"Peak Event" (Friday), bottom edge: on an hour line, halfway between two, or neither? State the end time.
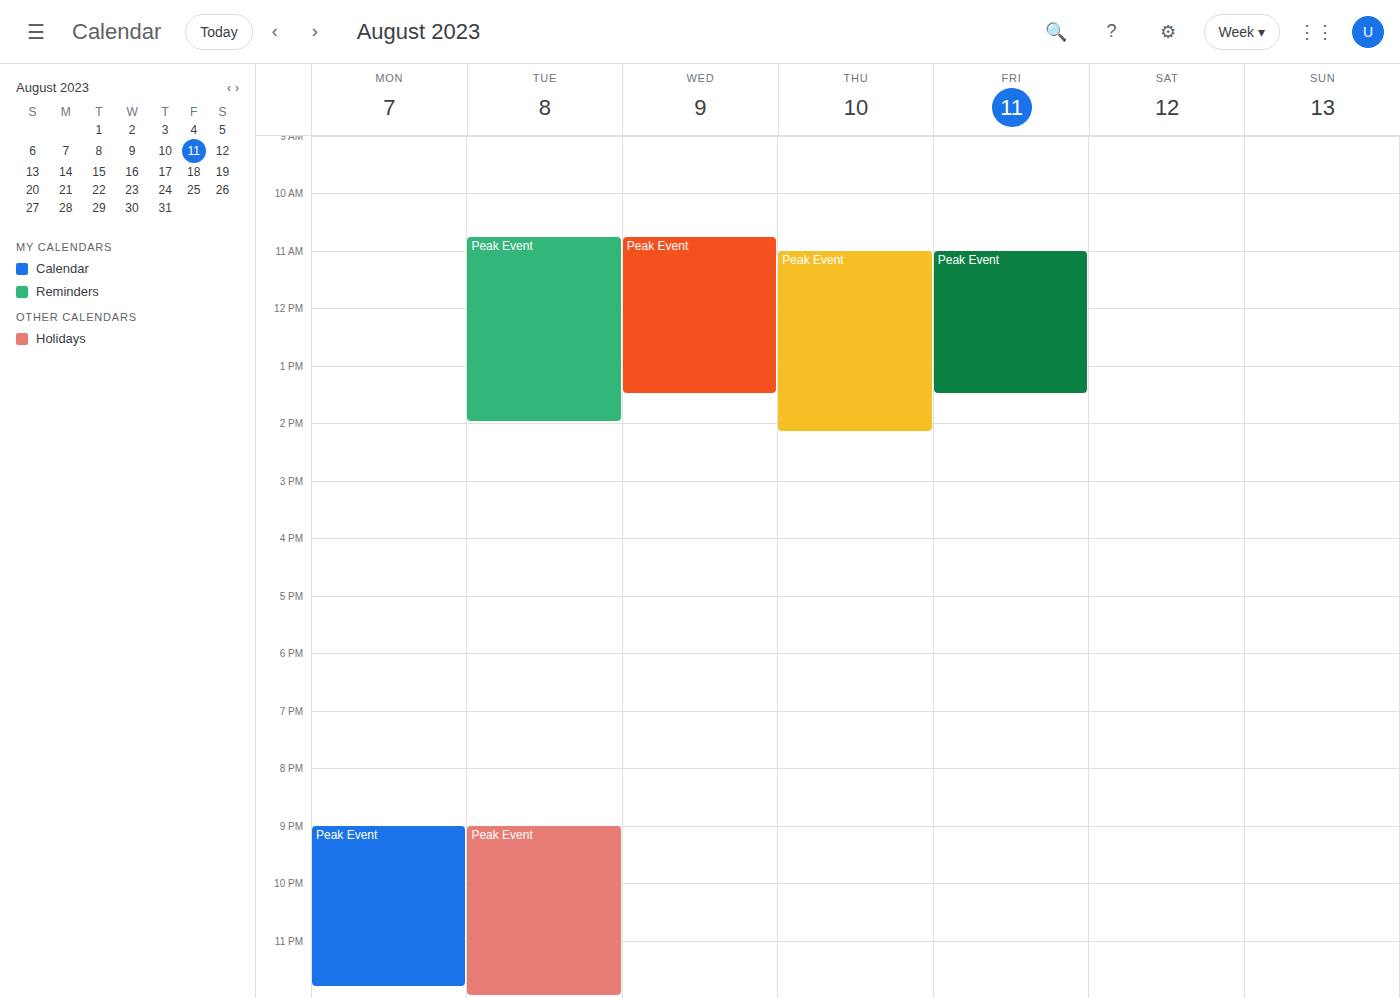
1:30 PM -- halfway between the 1 PM and 2 PM lines.